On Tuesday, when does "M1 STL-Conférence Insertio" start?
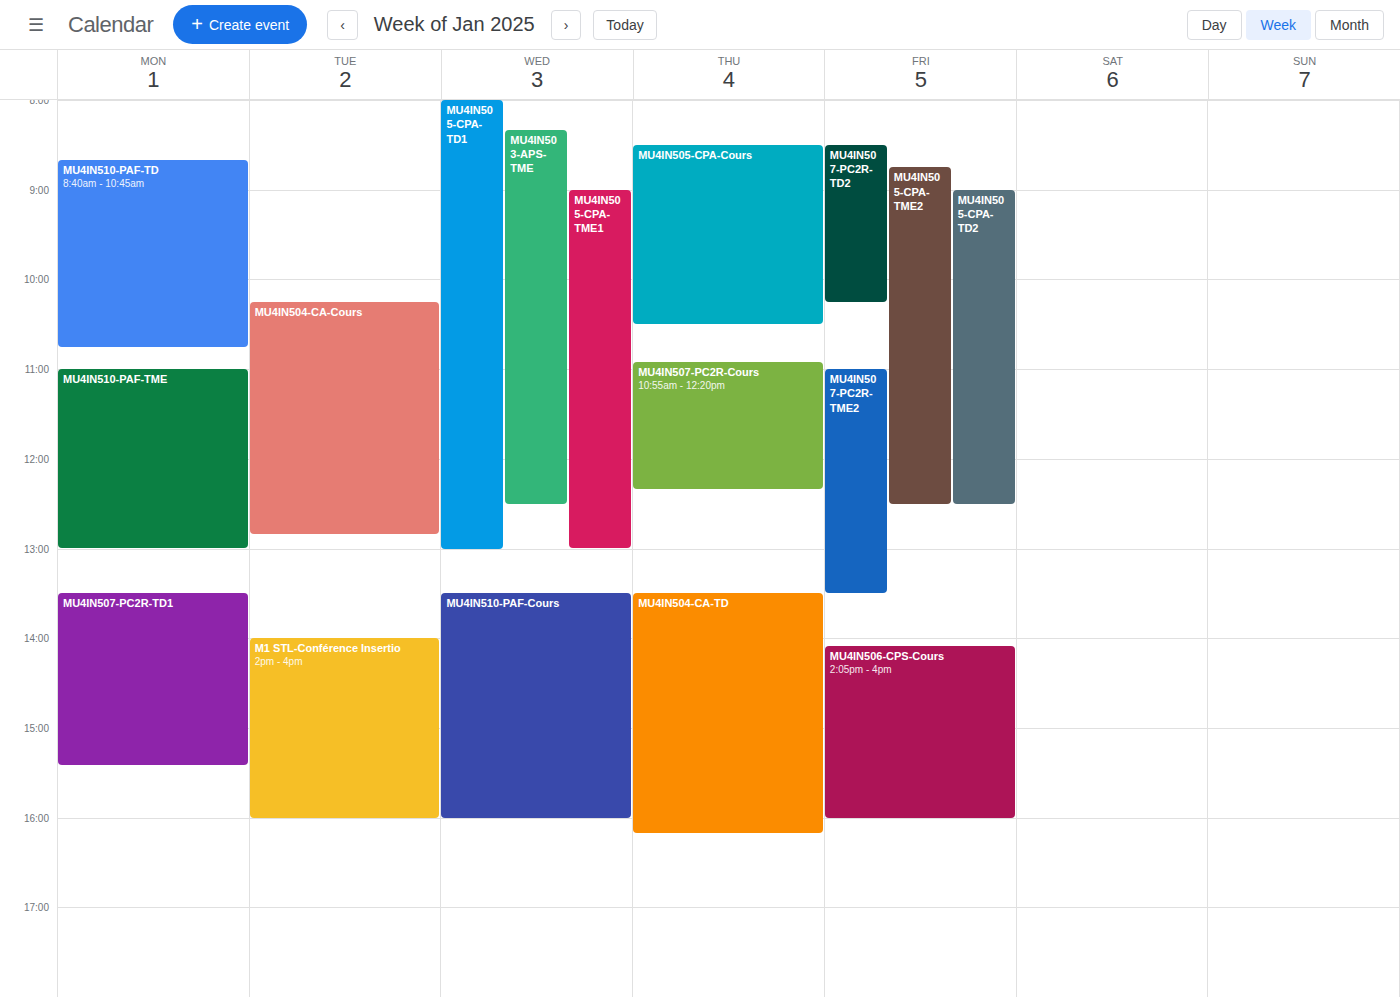
2:00 PM